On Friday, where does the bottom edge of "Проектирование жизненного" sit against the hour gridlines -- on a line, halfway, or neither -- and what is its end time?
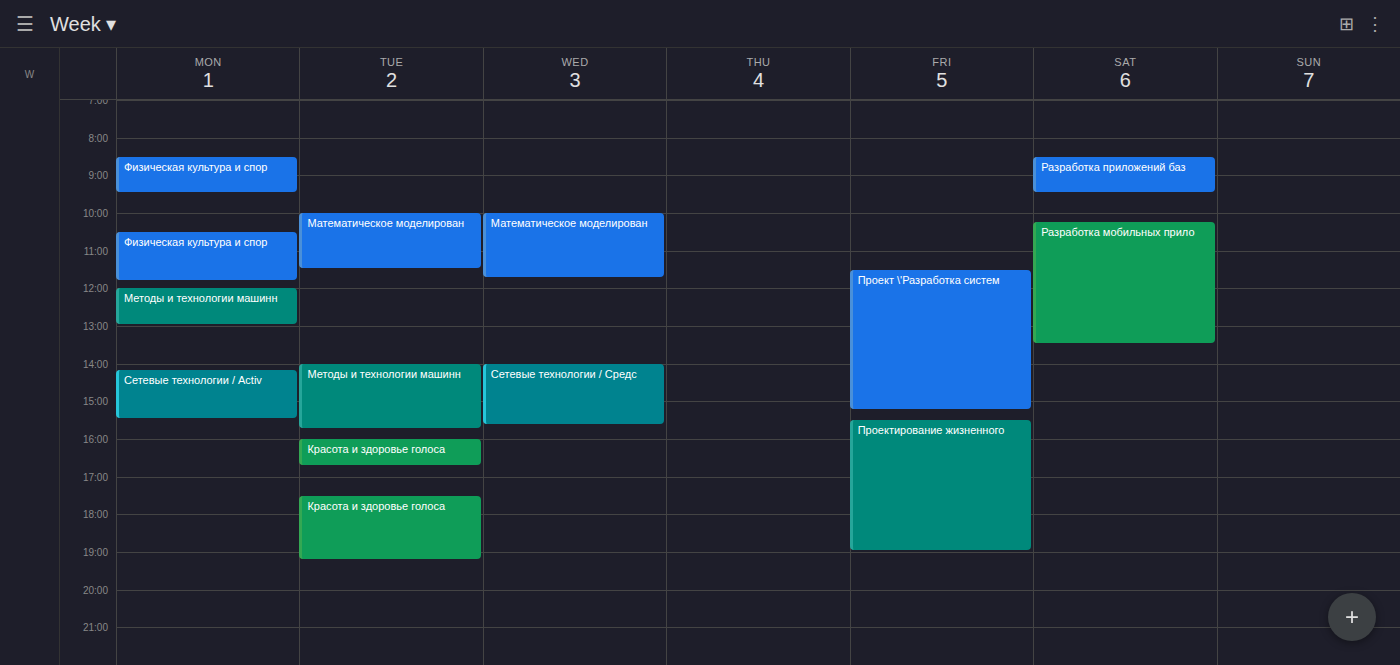
7:00 PM -- exactly on the 7 PM line.